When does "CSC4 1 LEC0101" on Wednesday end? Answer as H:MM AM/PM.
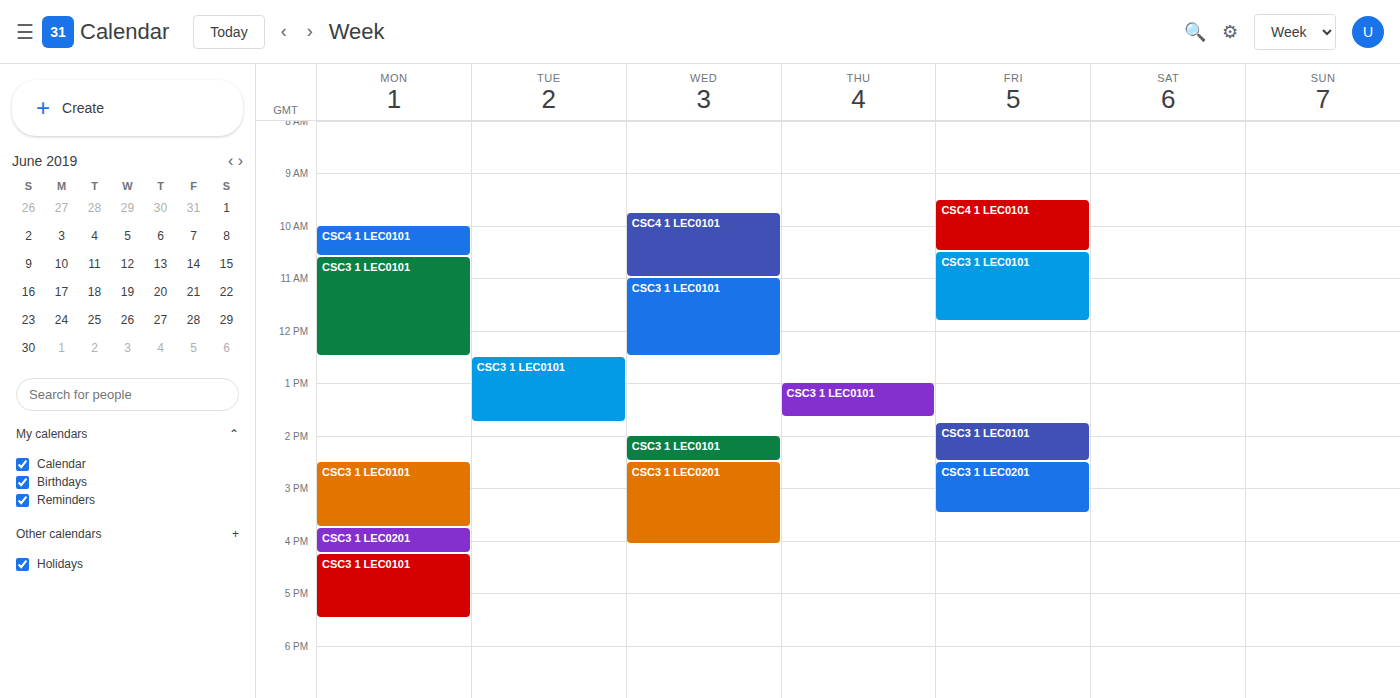
11:00 AM